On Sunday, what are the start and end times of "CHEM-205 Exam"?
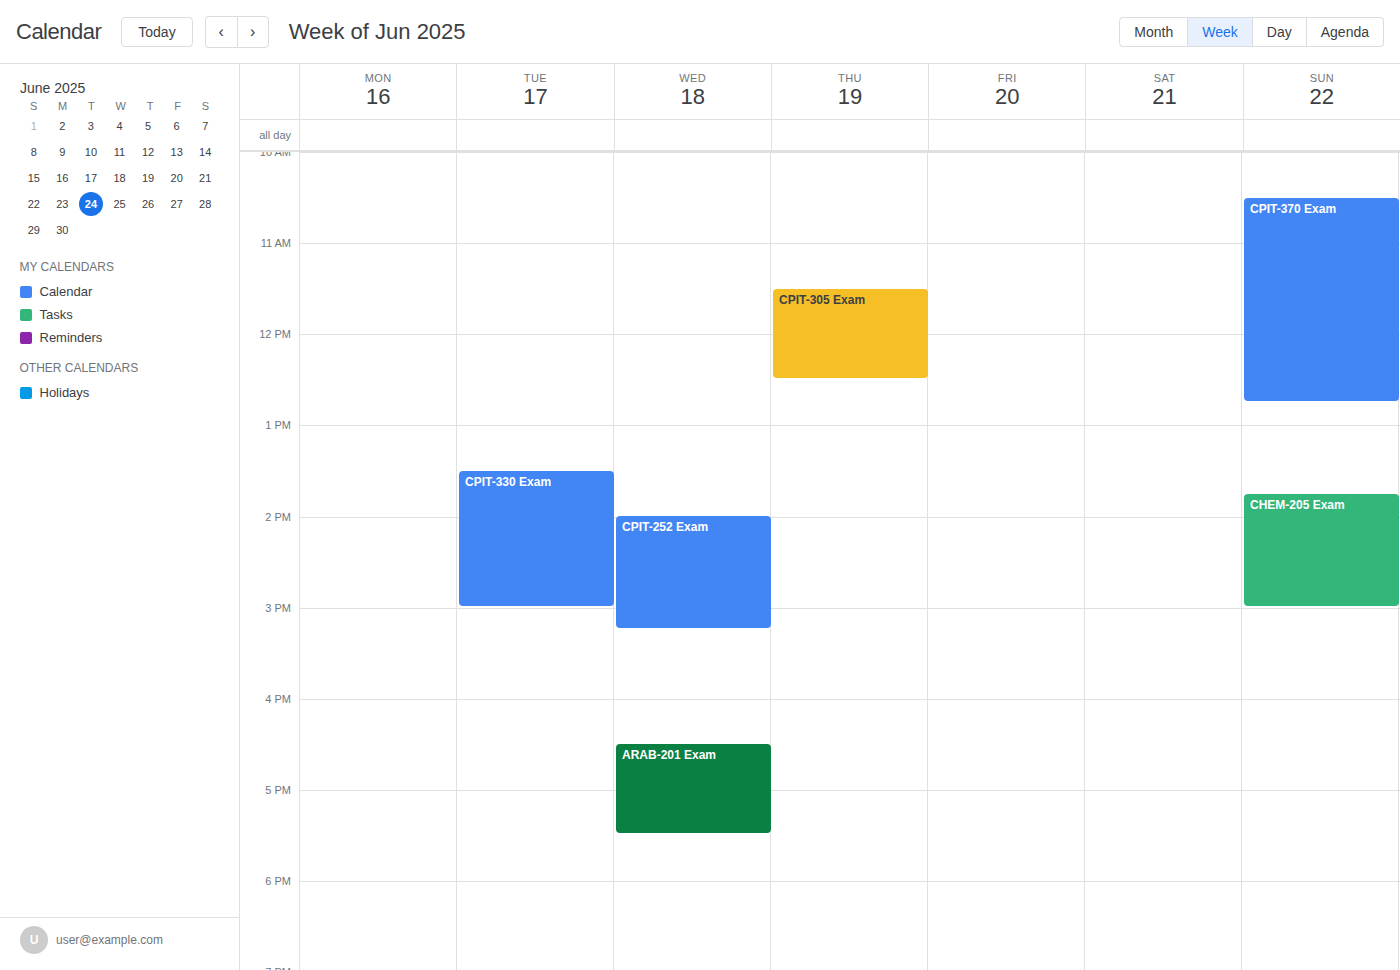
1:45 PM to 3:00 PM